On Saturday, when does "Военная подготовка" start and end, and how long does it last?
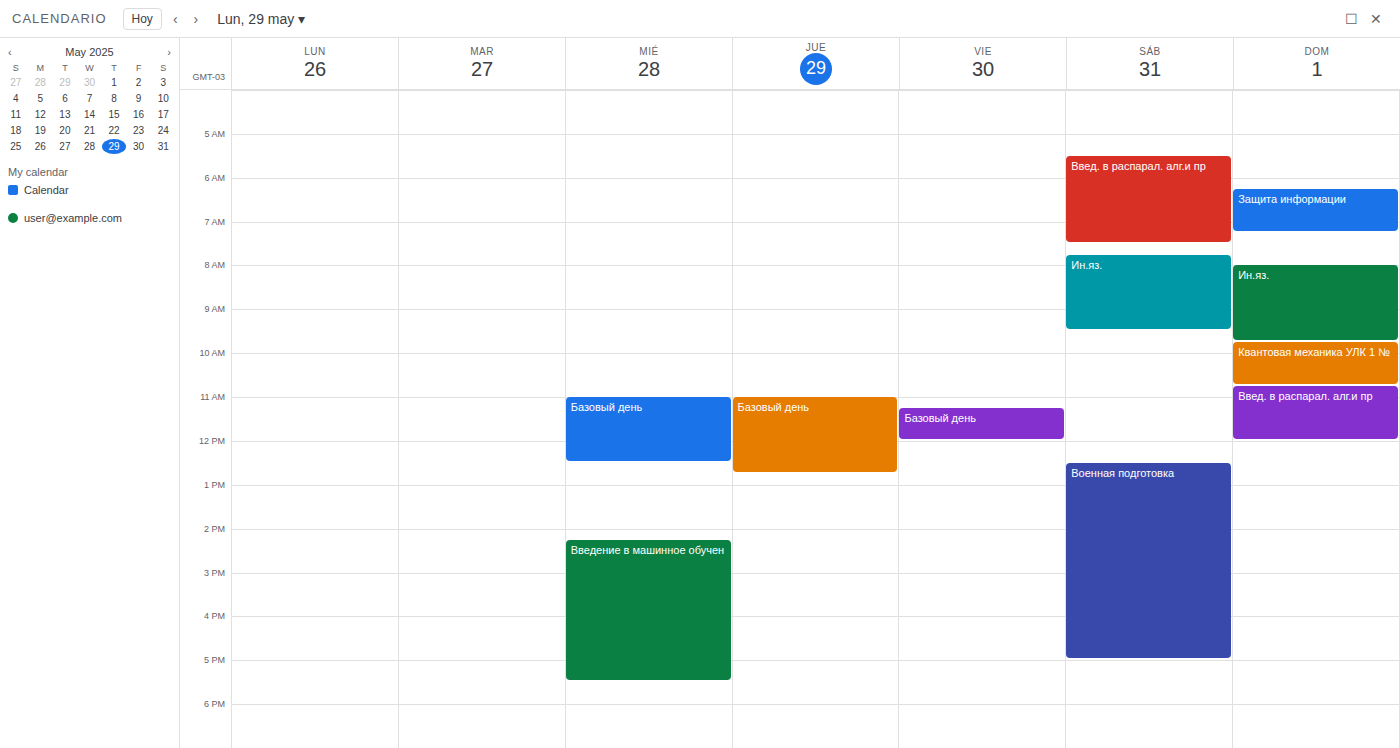
12:30 PM to 5:00 PM, 4 hours 30 minutes